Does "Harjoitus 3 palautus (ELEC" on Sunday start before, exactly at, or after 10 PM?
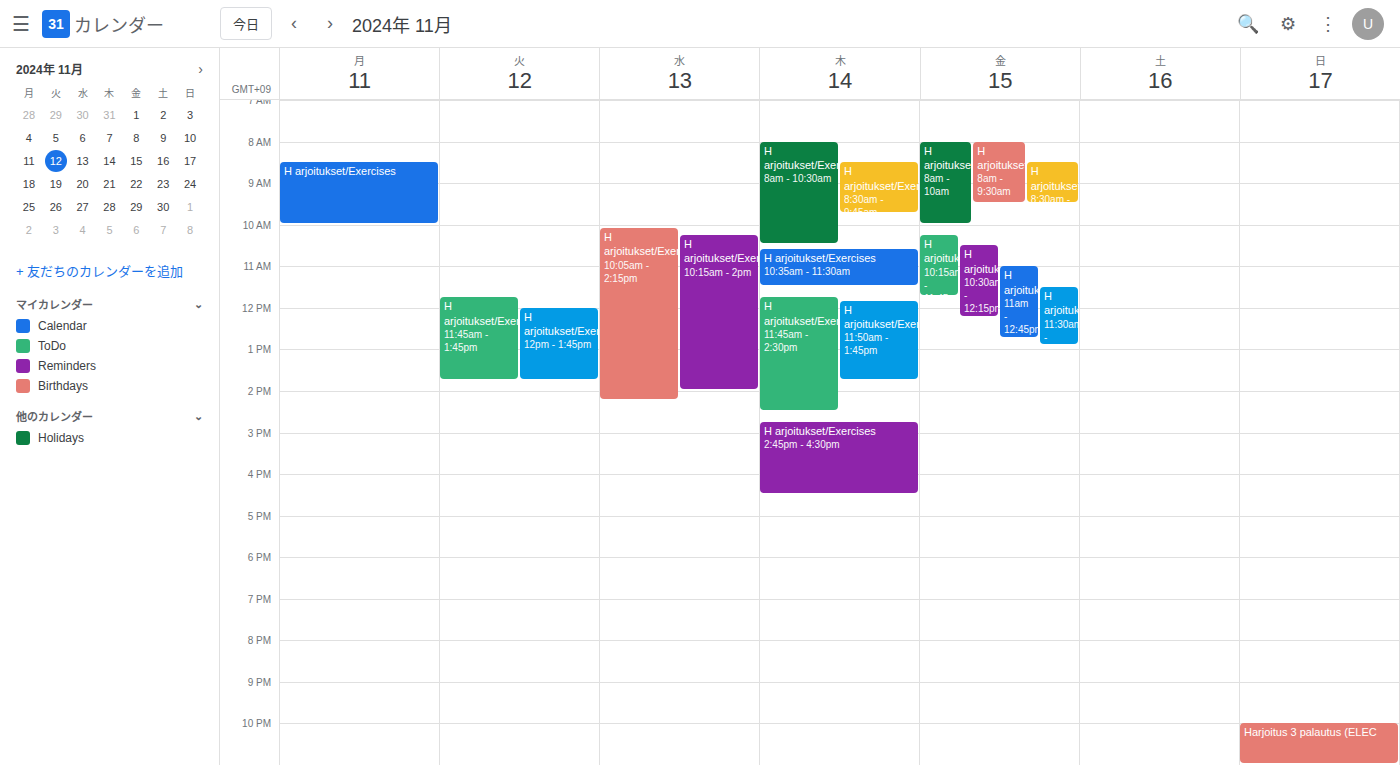
10:00 PM -- exactly at 10 PM, on the 10 PM line.